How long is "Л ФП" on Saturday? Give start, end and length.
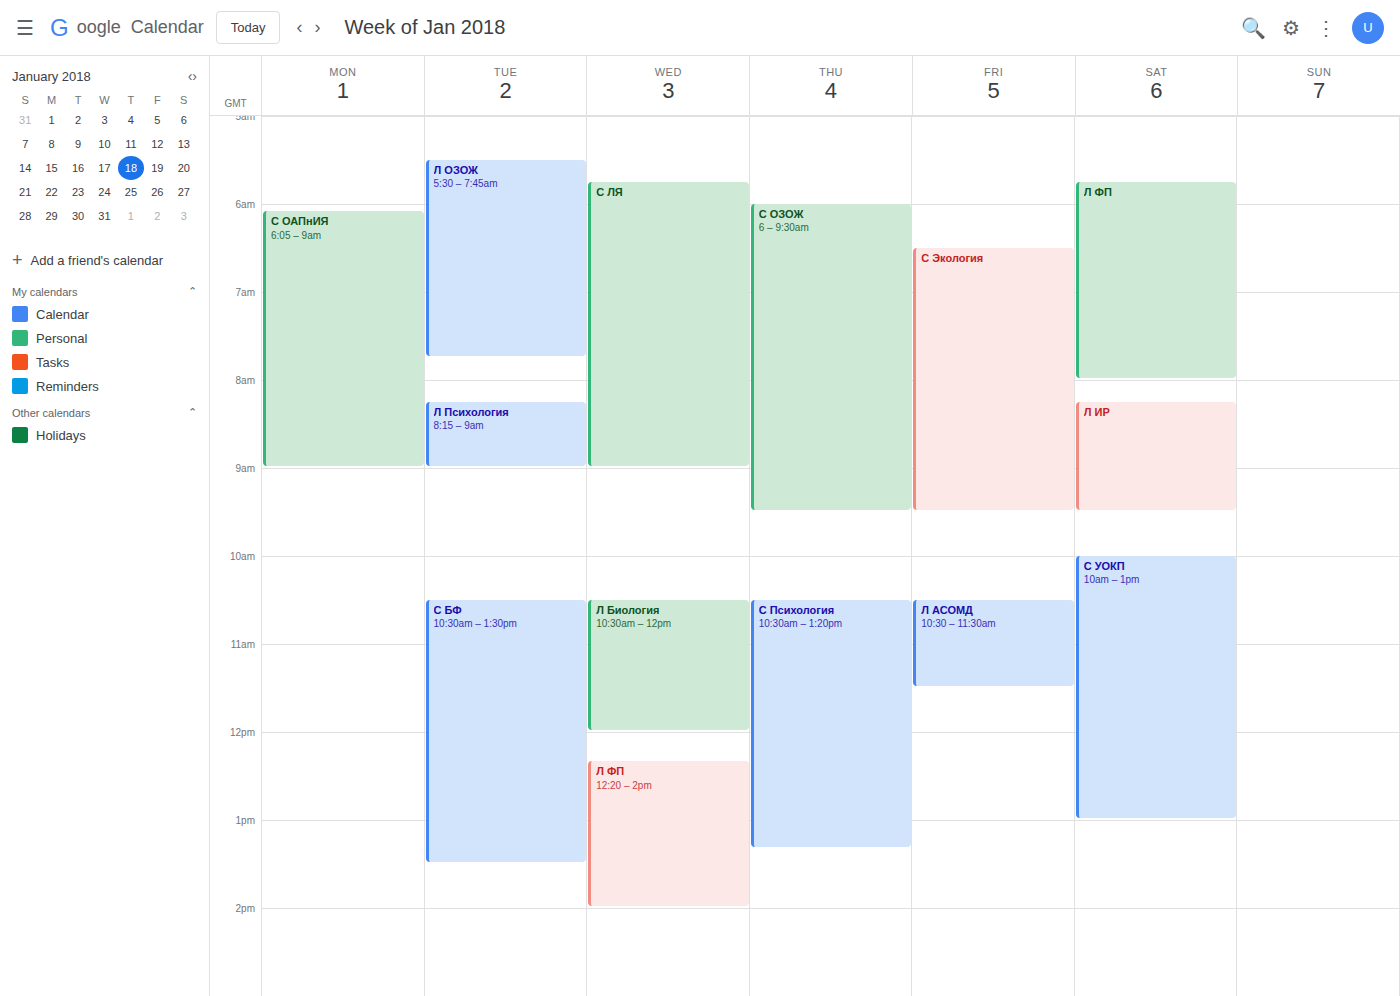
5:45 AM to 8:00 AM, 2 hours 15 minutes